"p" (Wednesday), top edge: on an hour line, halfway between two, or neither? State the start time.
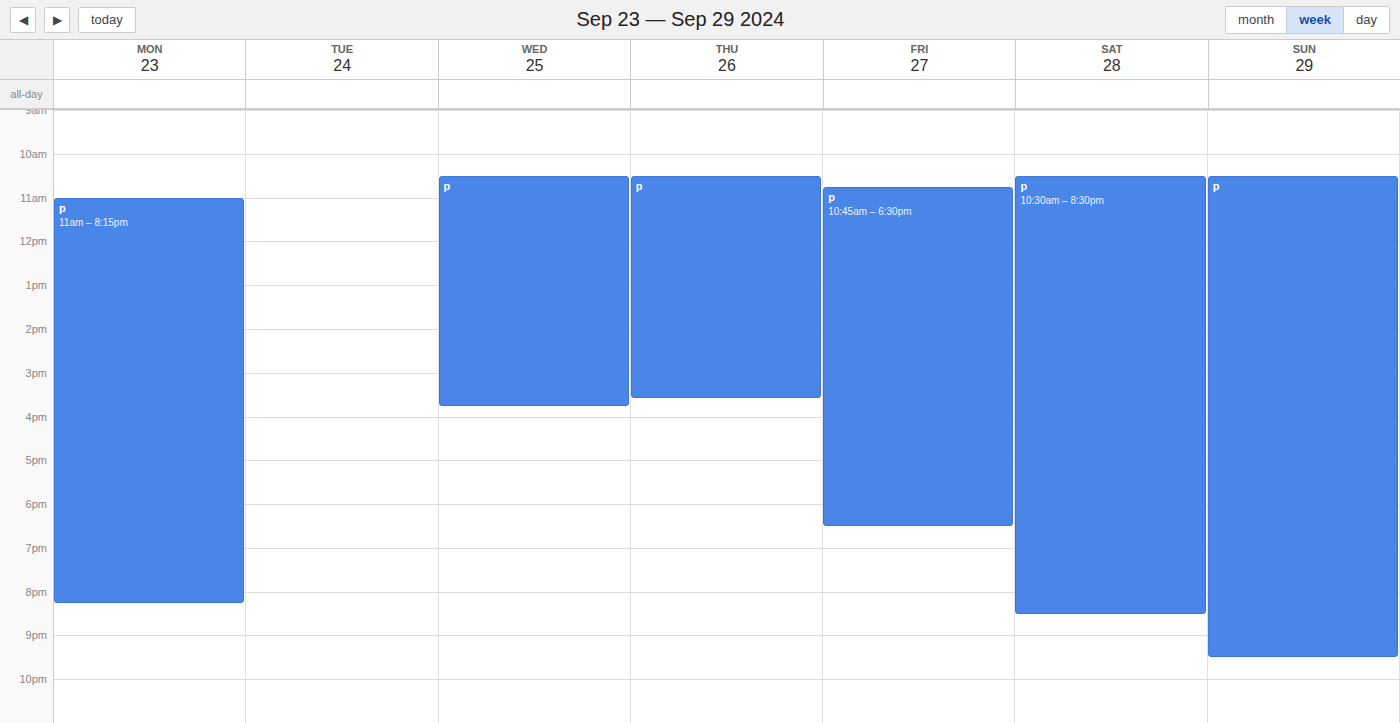
10:30 AM -- halfway between the 10 AM and 11 AM lines.